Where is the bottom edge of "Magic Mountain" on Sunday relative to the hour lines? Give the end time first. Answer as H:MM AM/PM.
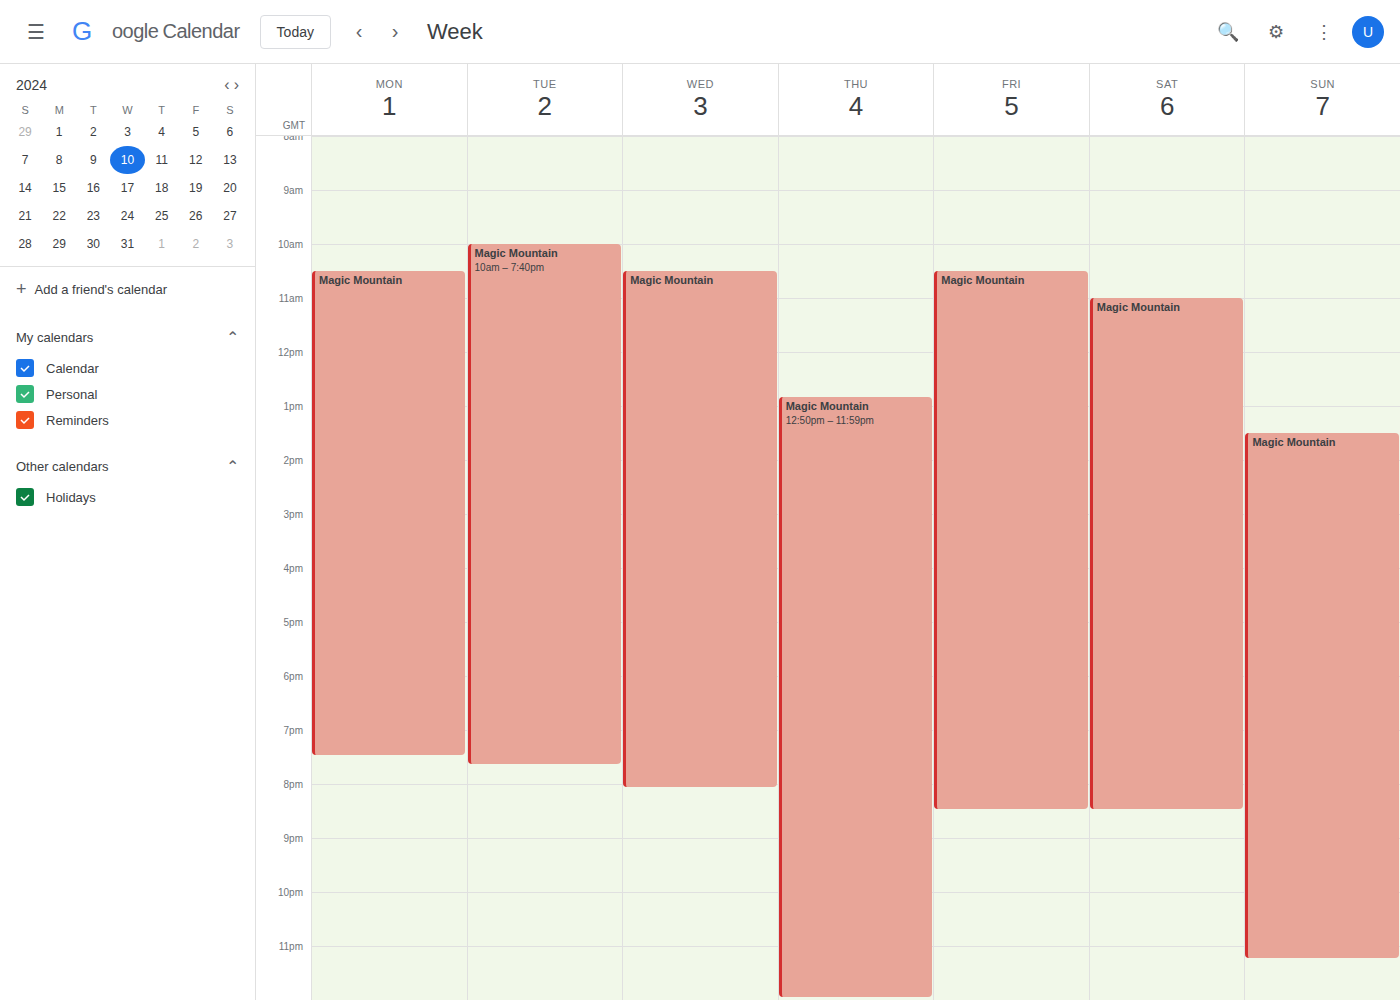
11:15 PM -- neither: a quarter of the way from the 11 PM line to the 12 AM line.